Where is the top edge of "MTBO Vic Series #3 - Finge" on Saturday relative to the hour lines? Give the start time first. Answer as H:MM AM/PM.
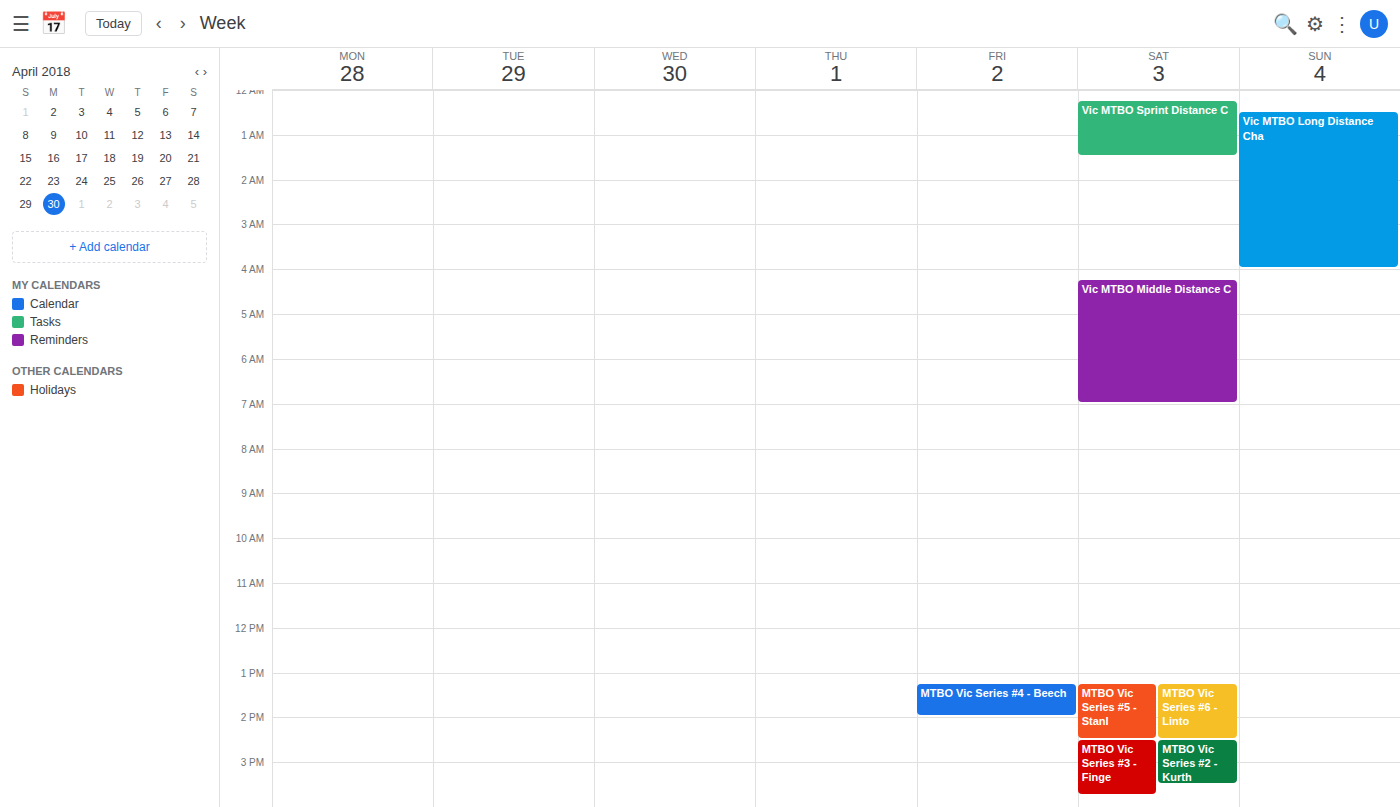
2:30 PM -- halfway between the 2 PM and 3 PM lines.